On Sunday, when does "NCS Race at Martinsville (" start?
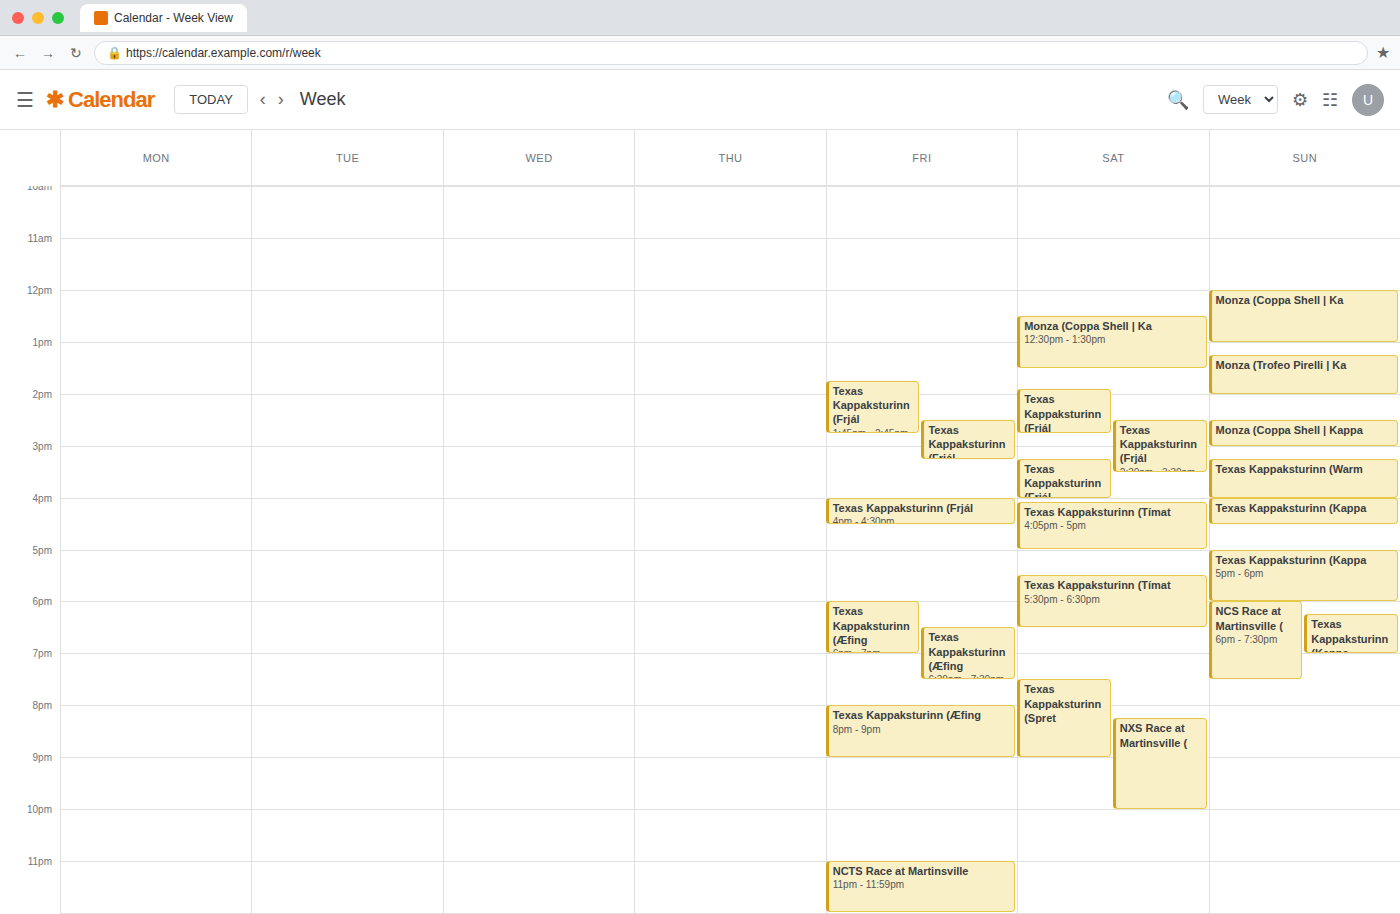
6:00 PM